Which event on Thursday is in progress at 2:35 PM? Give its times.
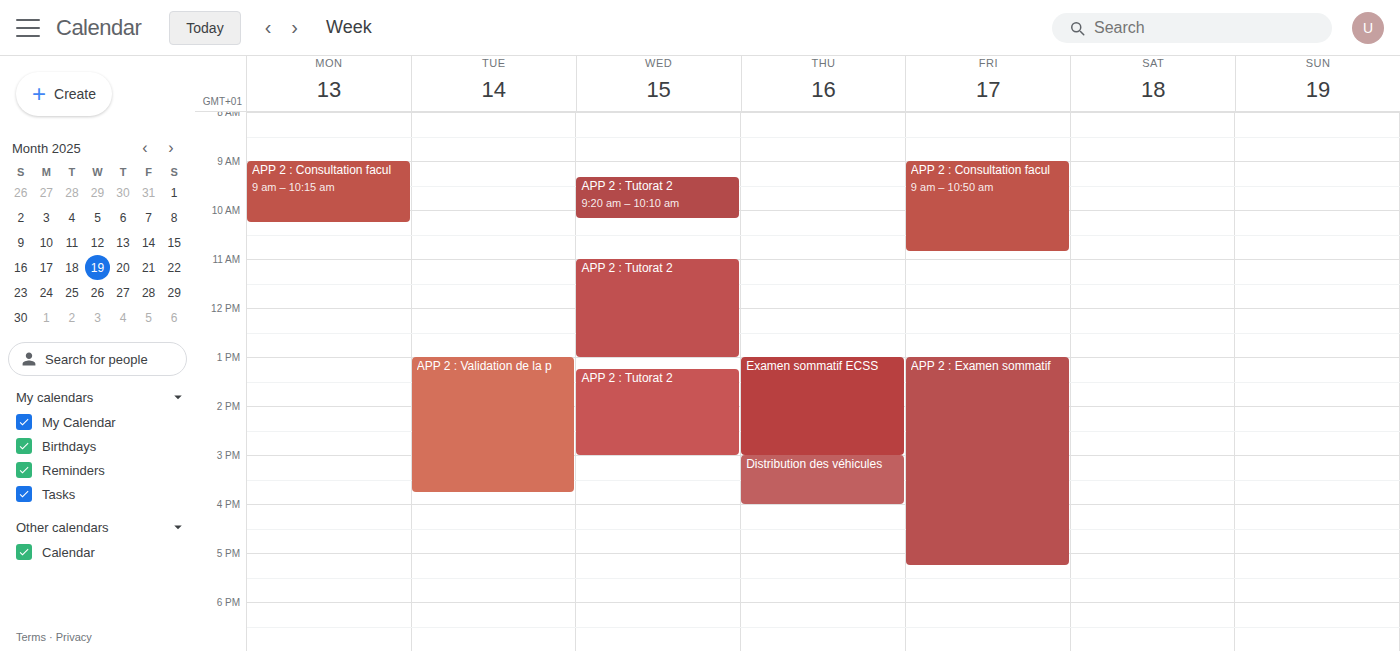
"Examen sommatif ECSS", 1:00 PM to 3:00 PM